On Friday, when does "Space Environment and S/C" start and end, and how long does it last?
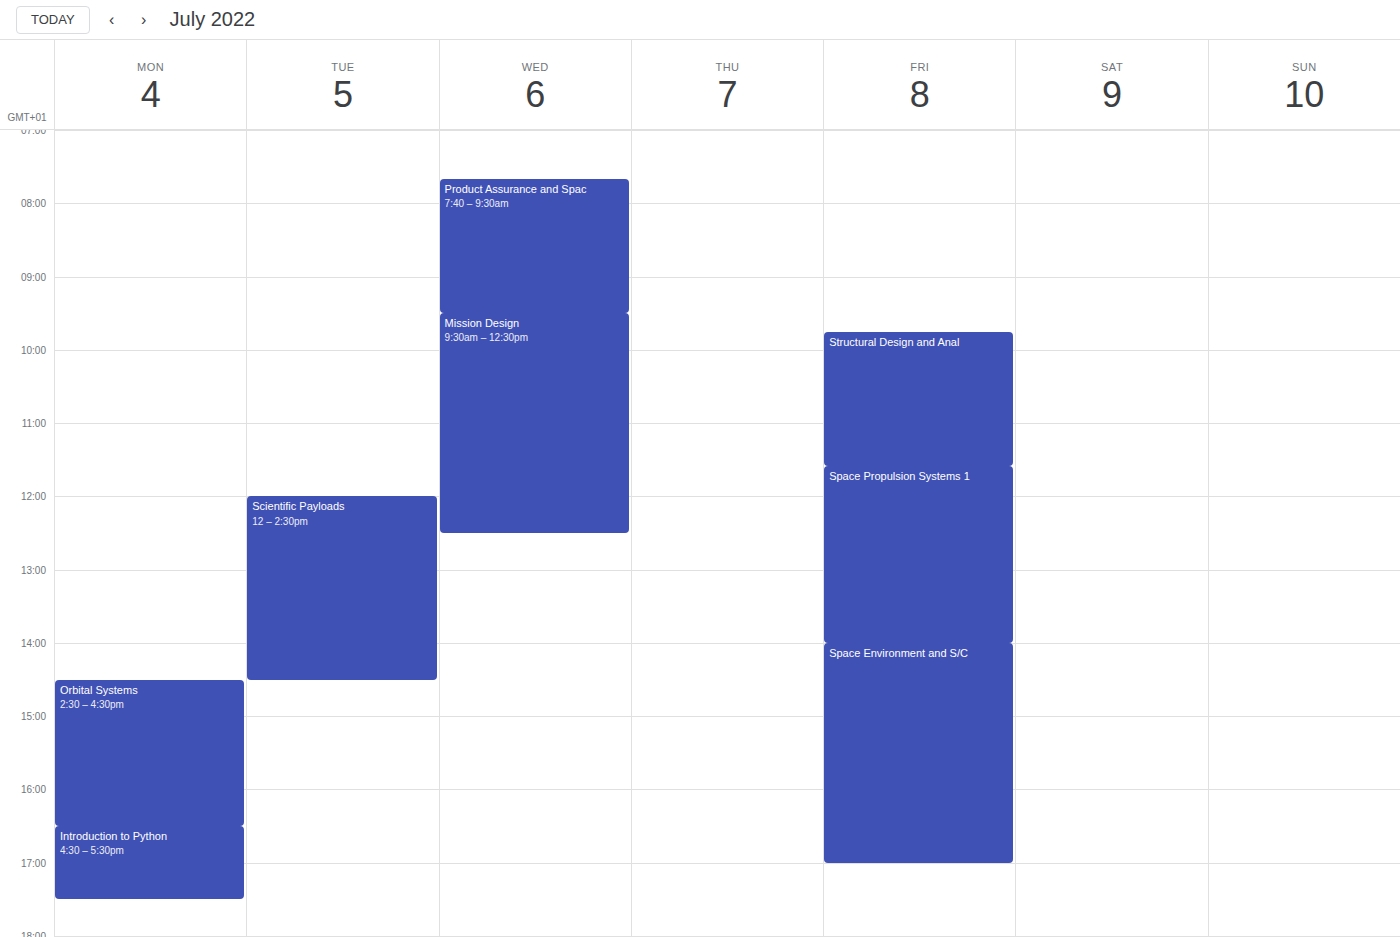
14:00 to 17:00, 3 hours